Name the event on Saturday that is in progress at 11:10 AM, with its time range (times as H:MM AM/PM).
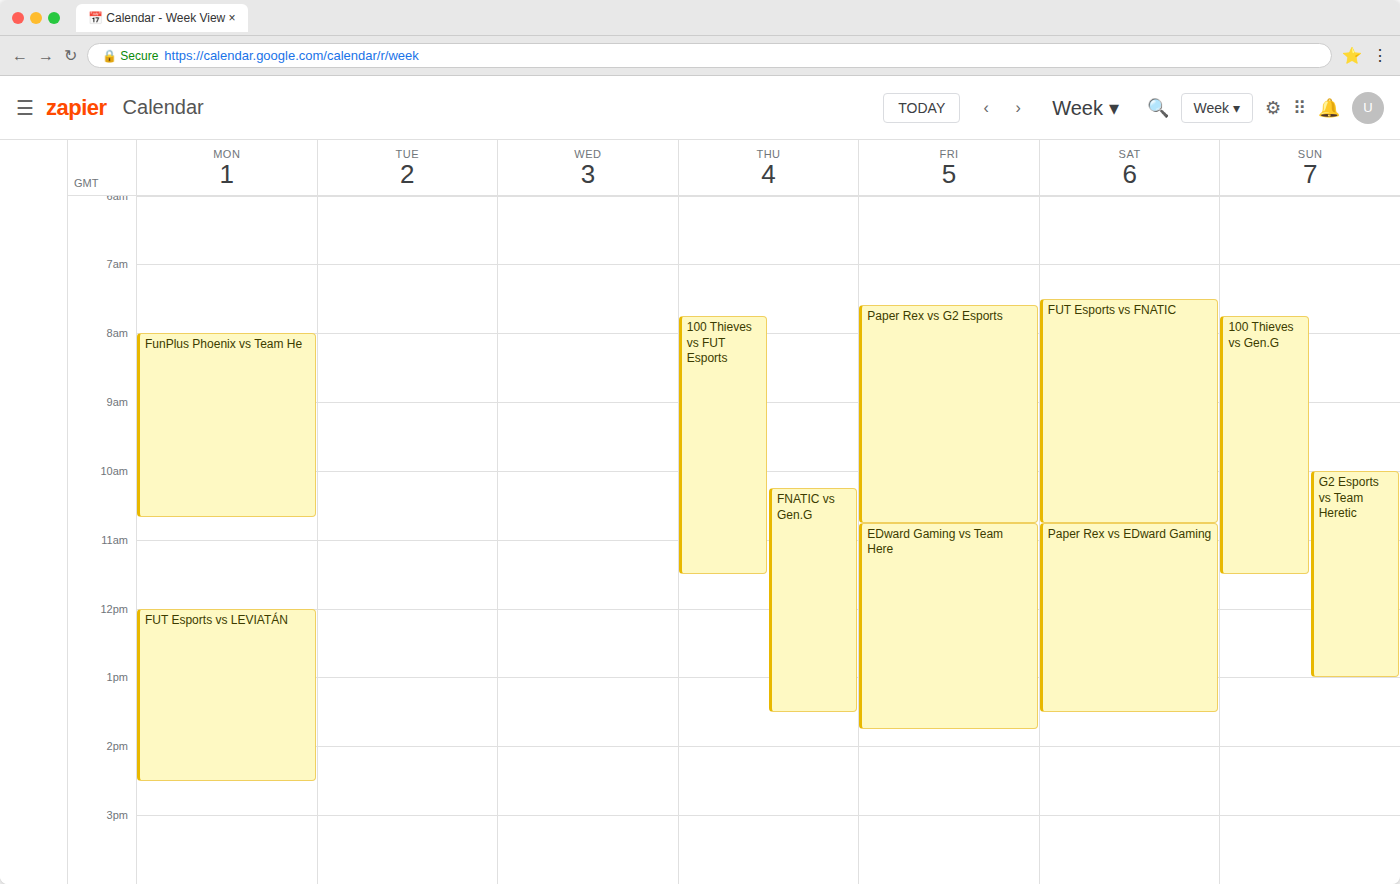
"Paper Rex vs EDward Gaming", 10:45 AM to 1:30 PM